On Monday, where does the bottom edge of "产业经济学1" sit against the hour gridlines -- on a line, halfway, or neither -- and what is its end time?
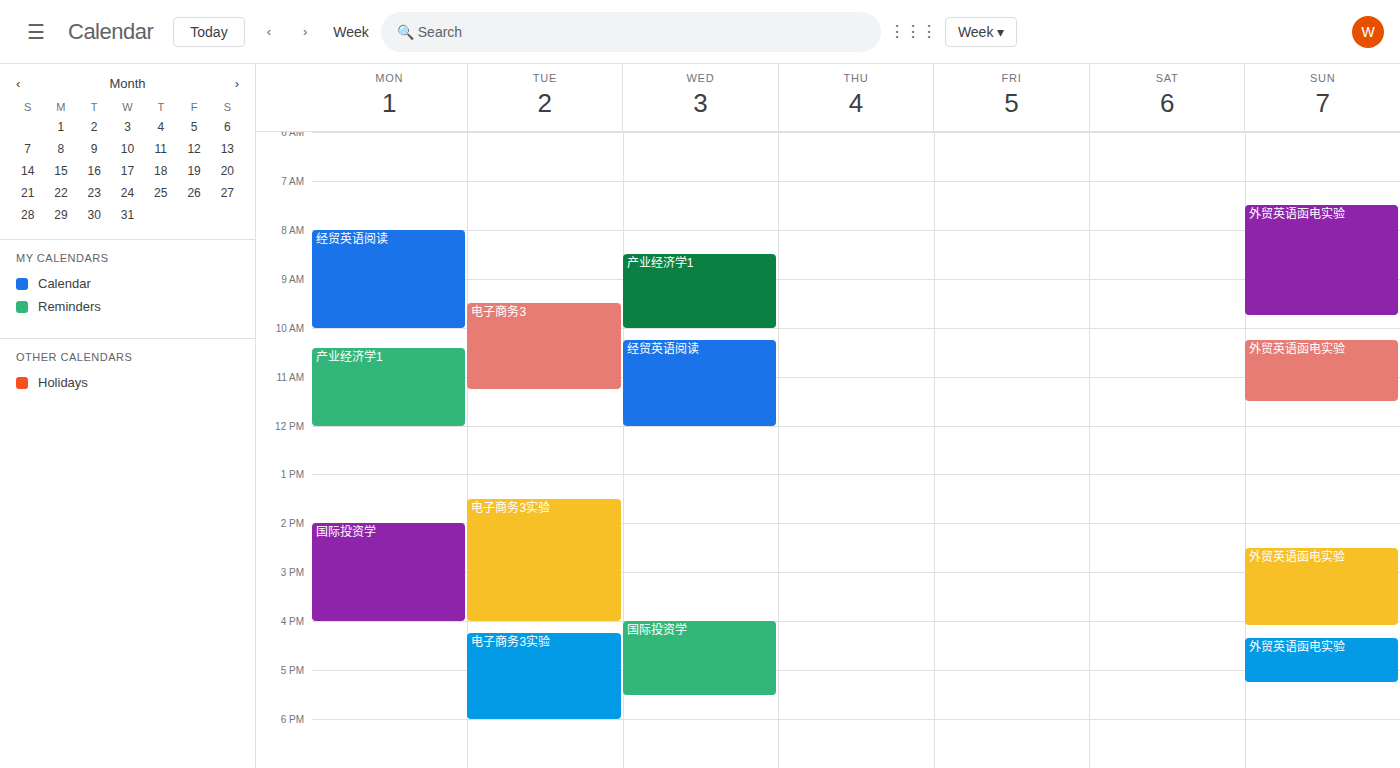
12:00 PM -- exactly on the 12 PM line.